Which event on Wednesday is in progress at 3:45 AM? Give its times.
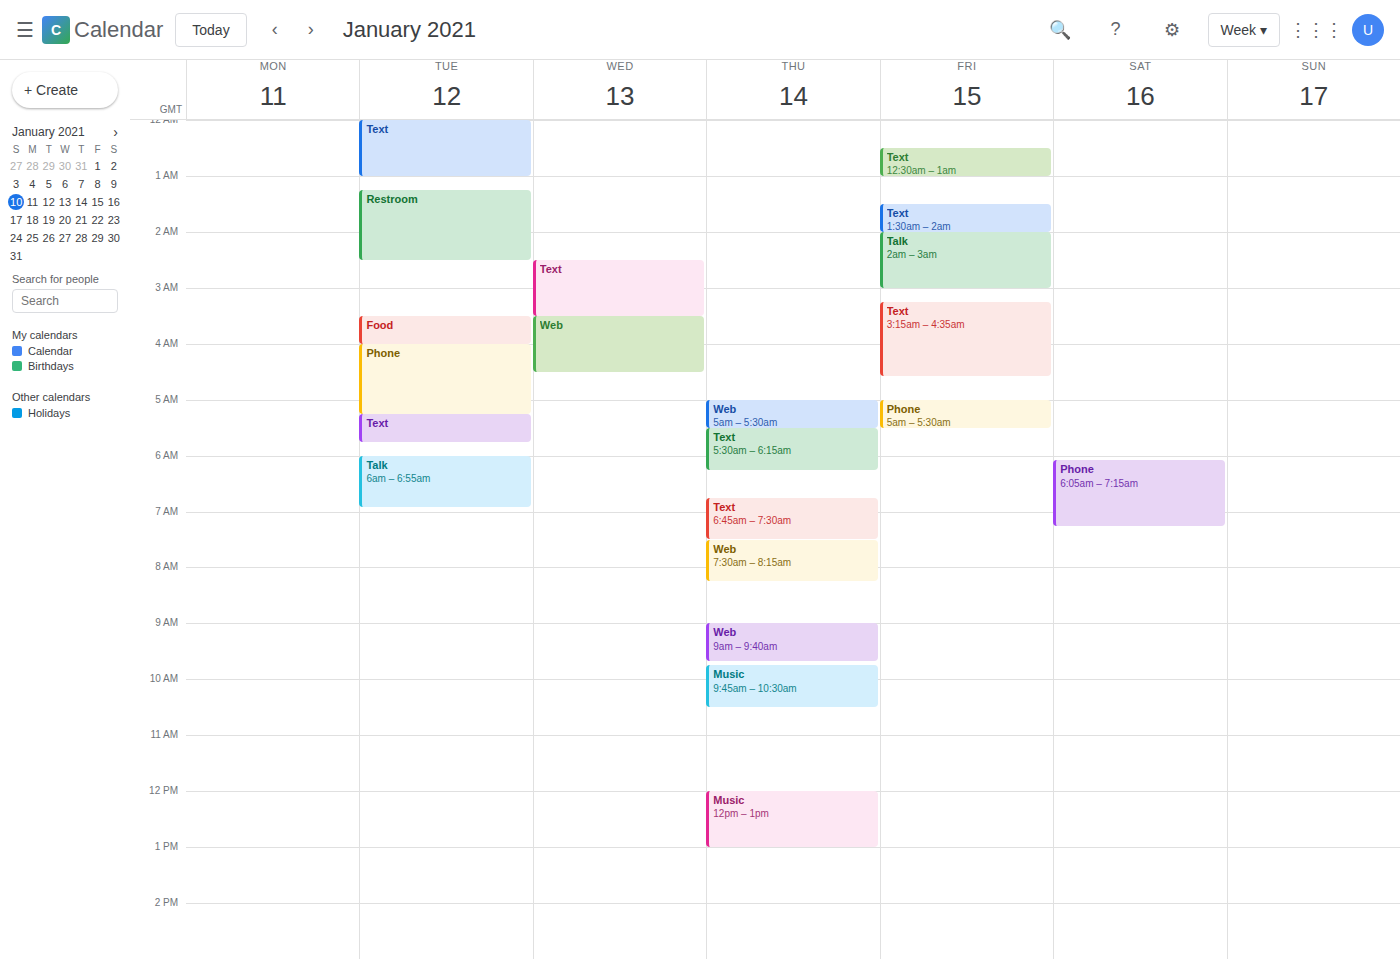
"Web", 3:30 AM to 4:30 AM